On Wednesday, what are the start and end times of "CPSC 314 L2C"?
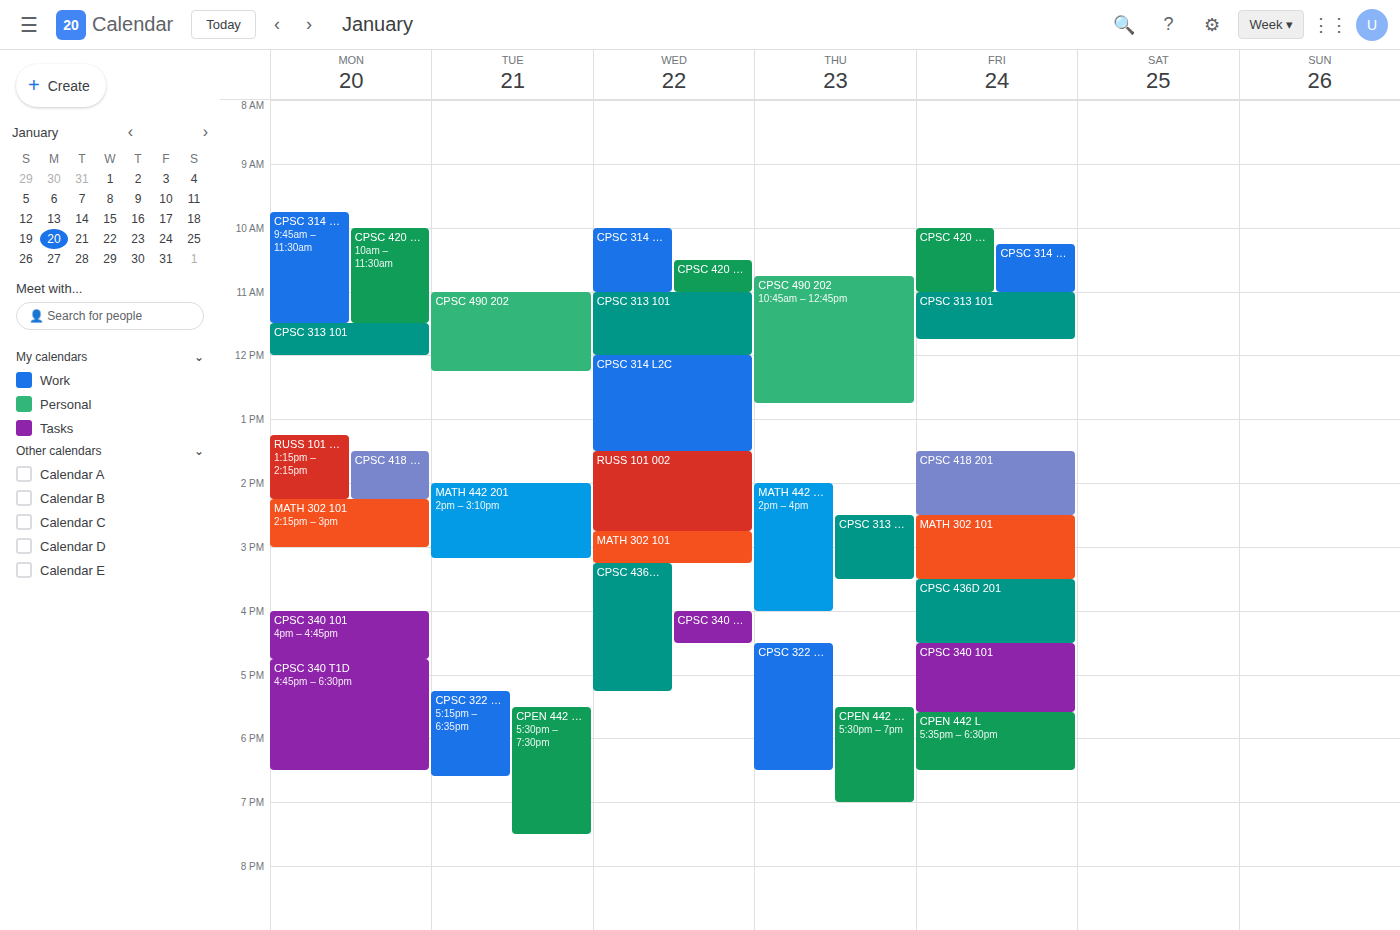
12:00 to 13:30